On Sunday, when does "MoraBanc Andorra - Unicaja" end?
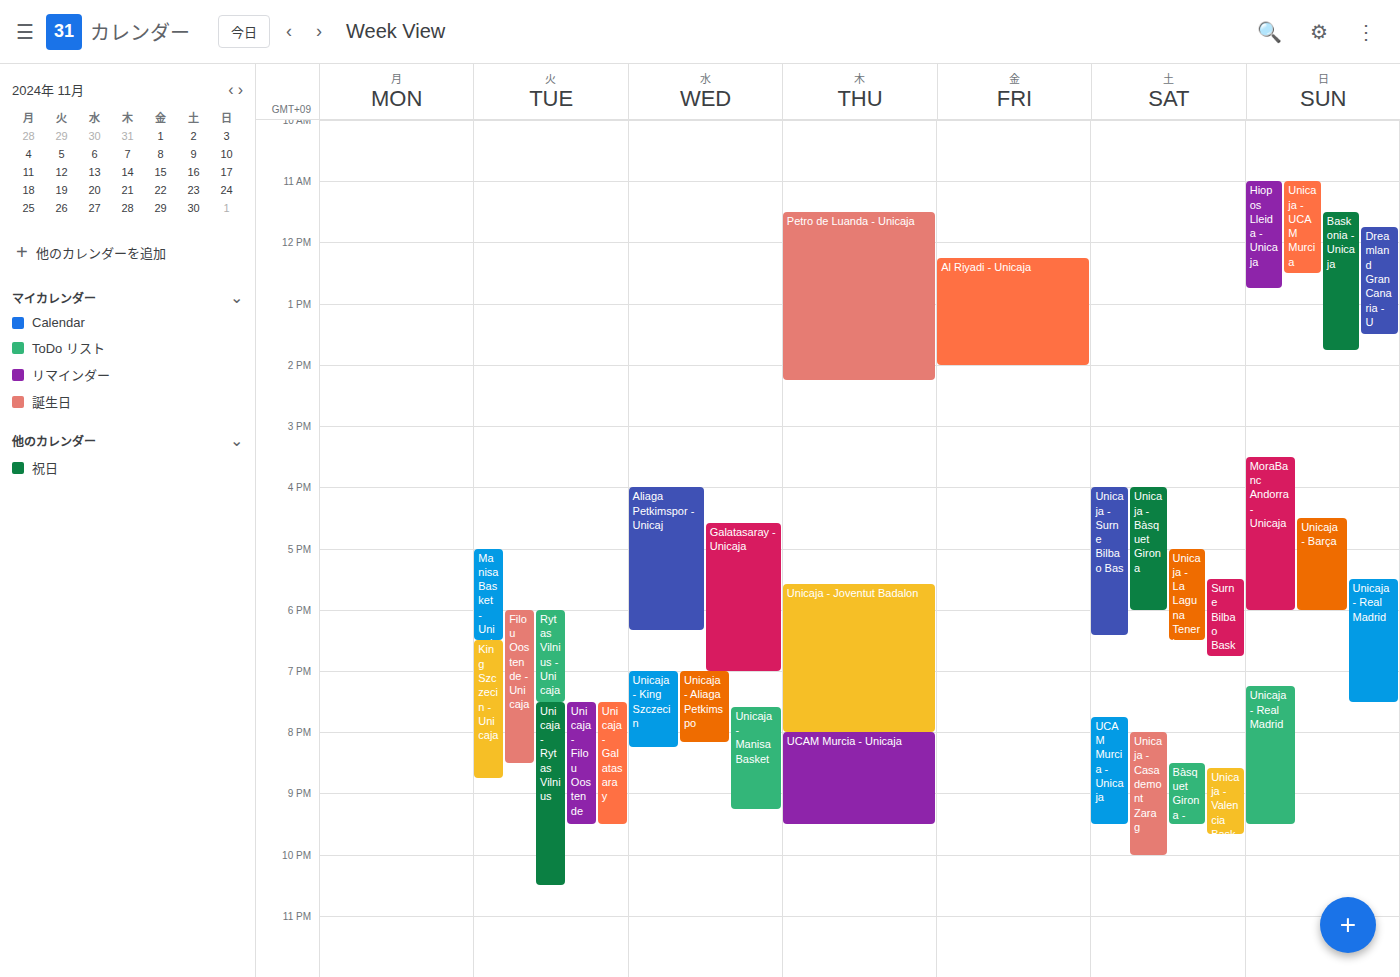
6:00 PM